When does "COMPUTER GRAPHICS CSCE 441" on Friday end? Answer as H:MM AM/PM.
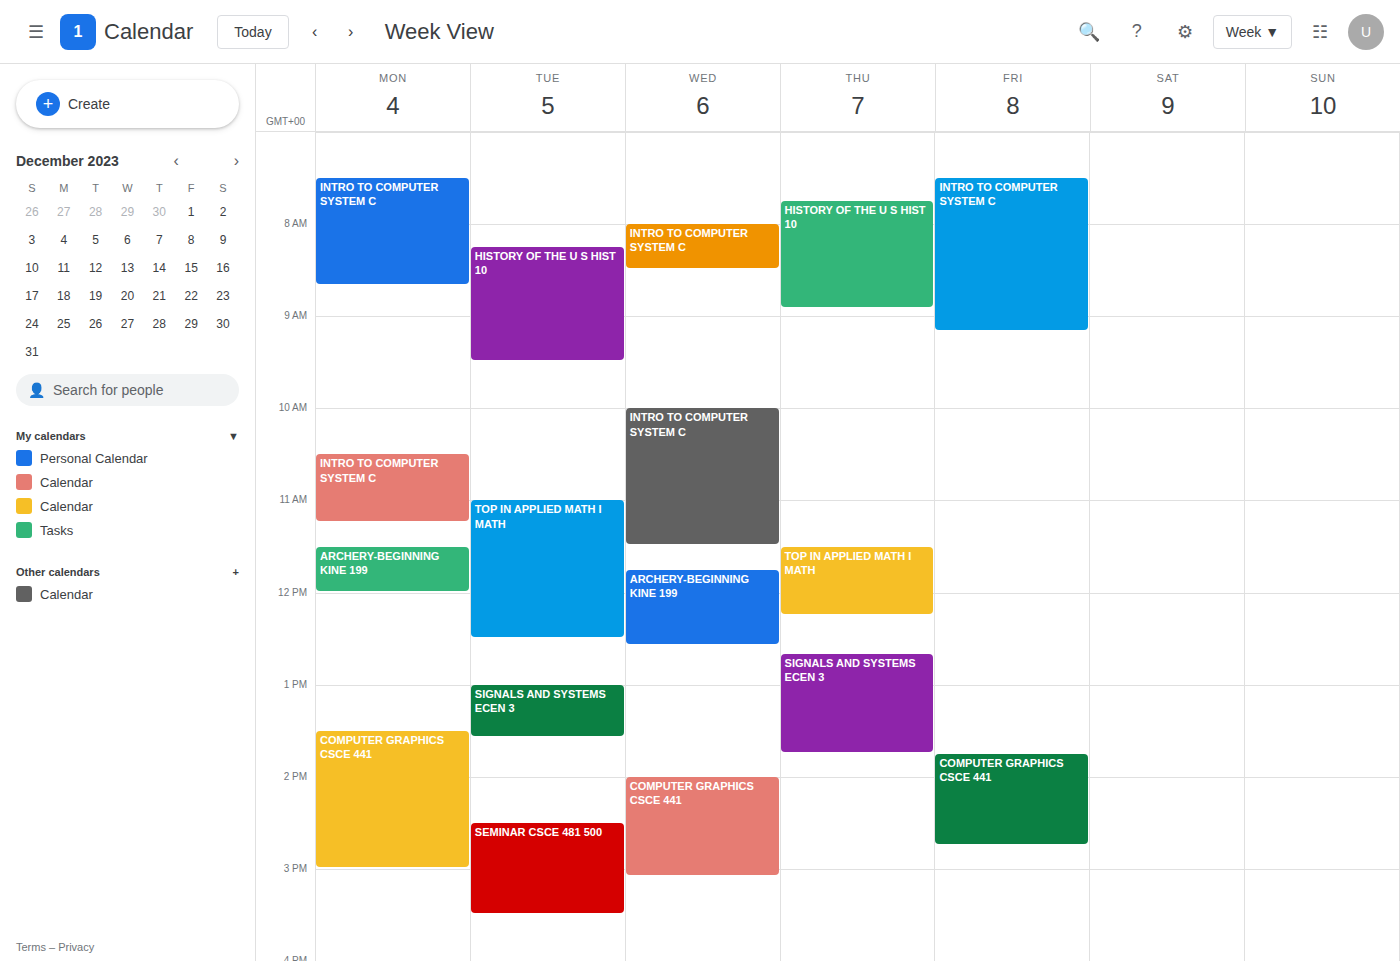
2:45 PM